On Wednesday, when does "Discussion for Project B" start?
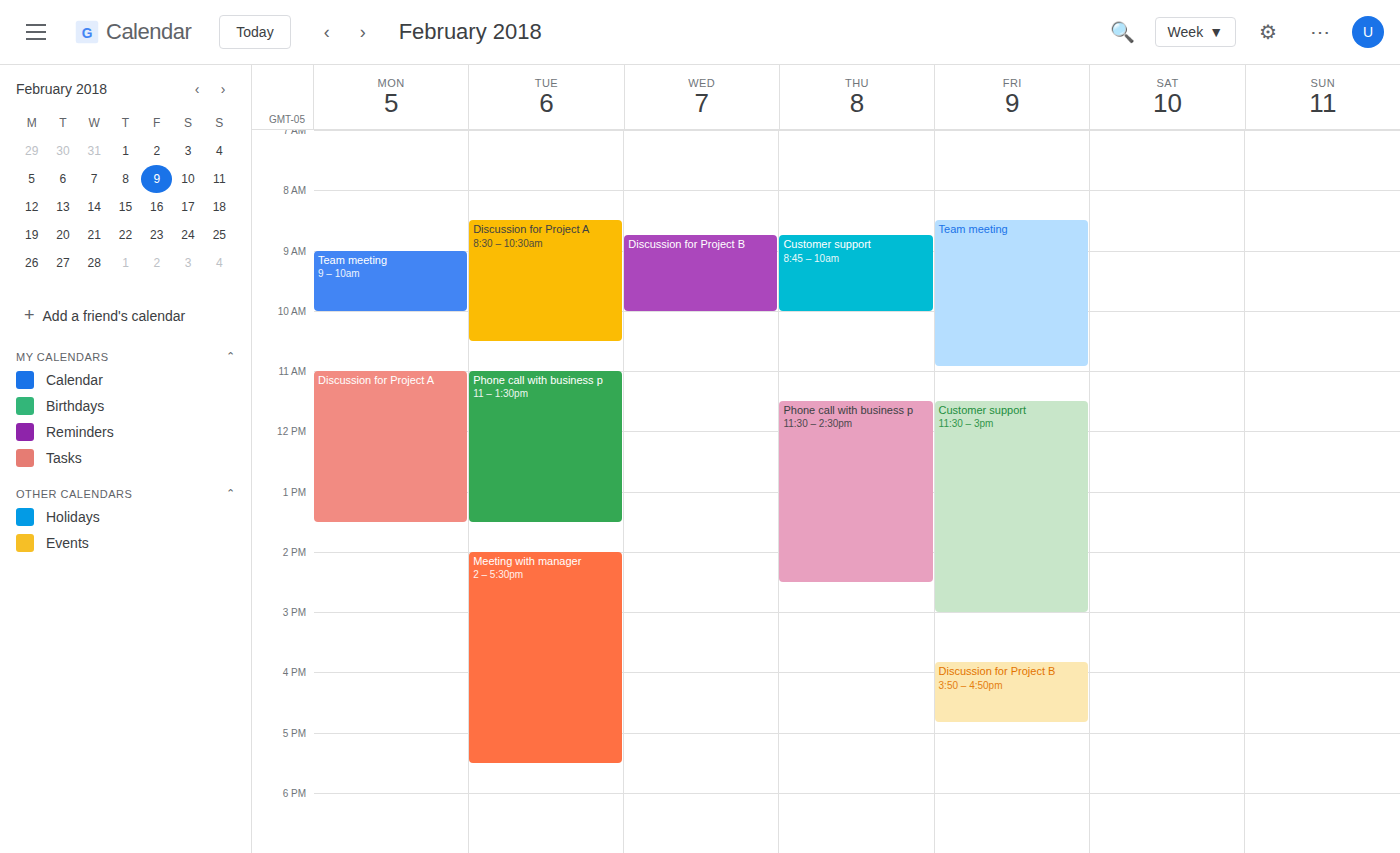
8:45 AM